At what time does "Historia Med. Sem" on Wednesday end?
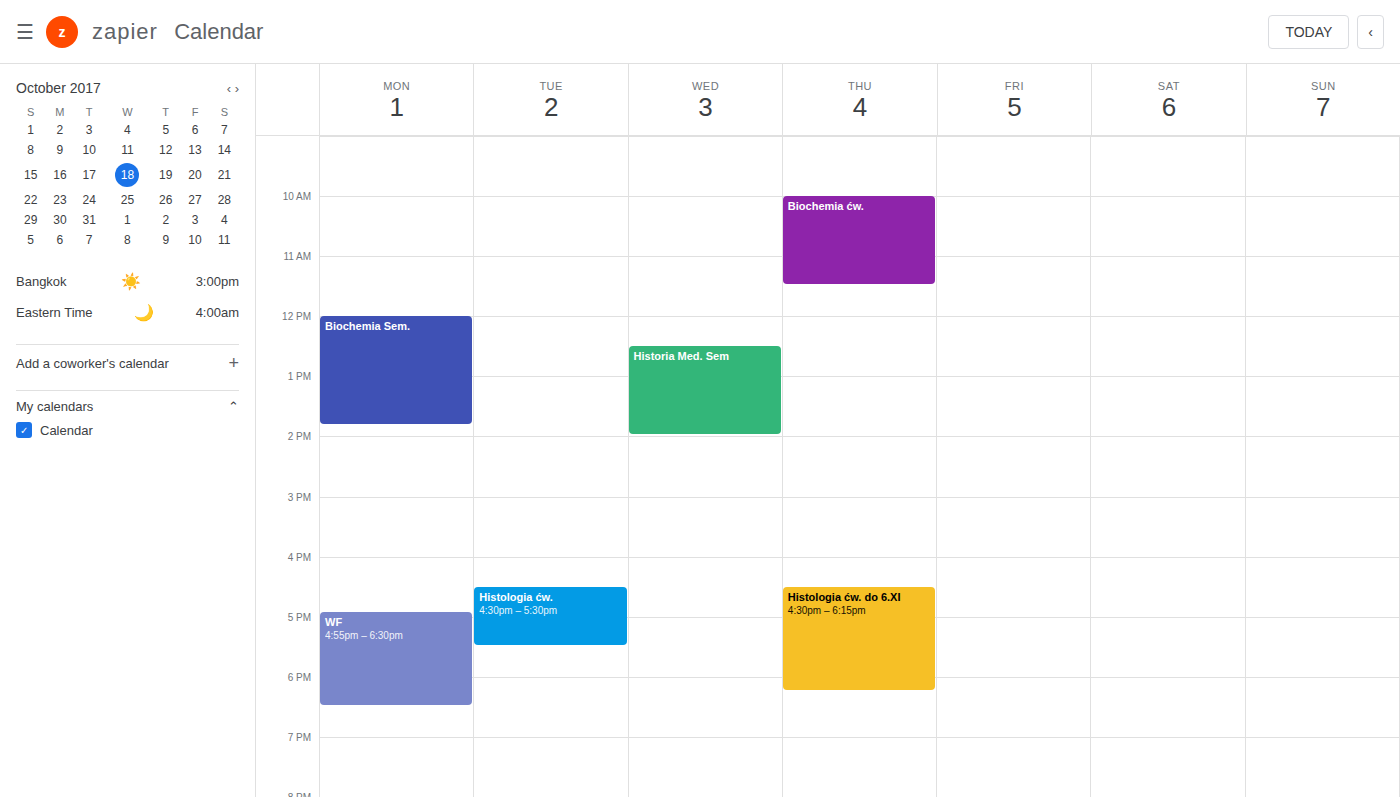
2:00 PM